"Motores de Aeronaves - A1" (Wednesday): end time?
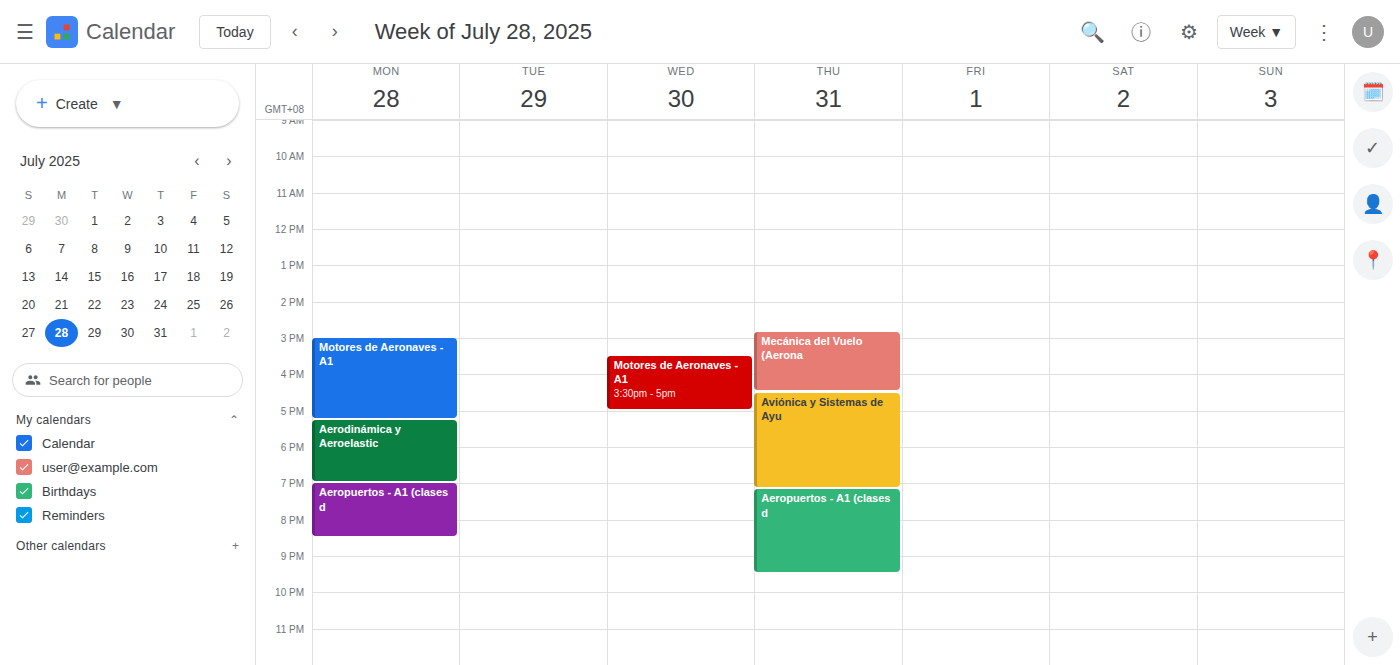
5:00 PM